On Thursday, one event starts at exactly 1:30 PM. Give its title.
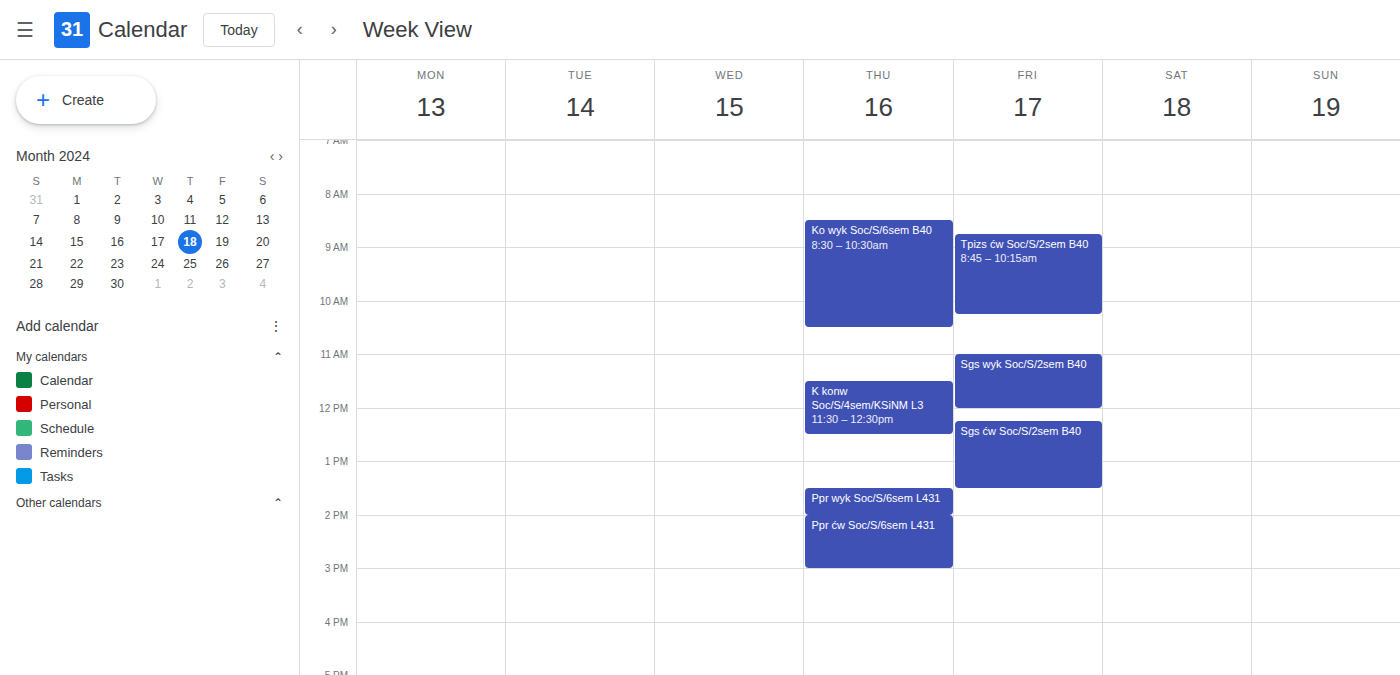
"Ppr wyk Soc/S/6sem L431"